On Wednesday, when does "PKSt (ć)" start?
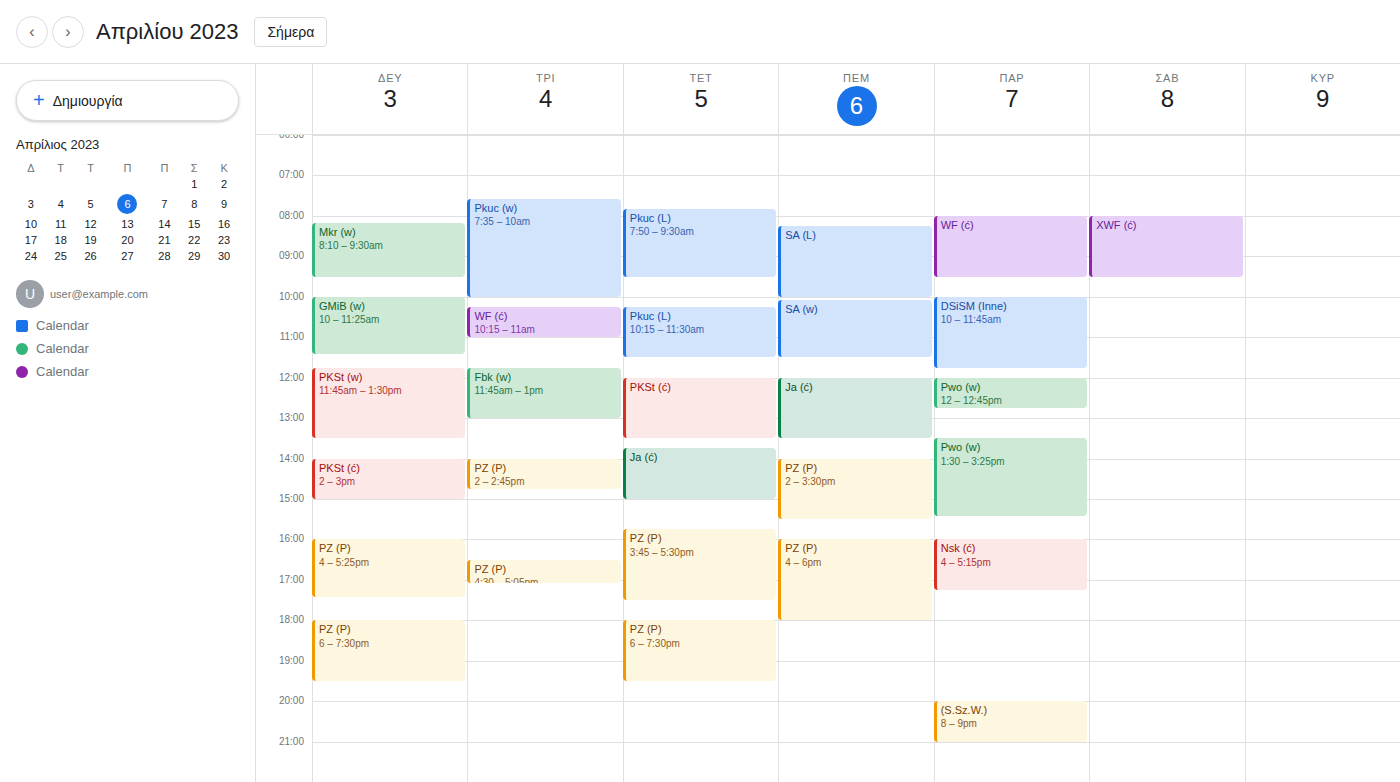
12:00